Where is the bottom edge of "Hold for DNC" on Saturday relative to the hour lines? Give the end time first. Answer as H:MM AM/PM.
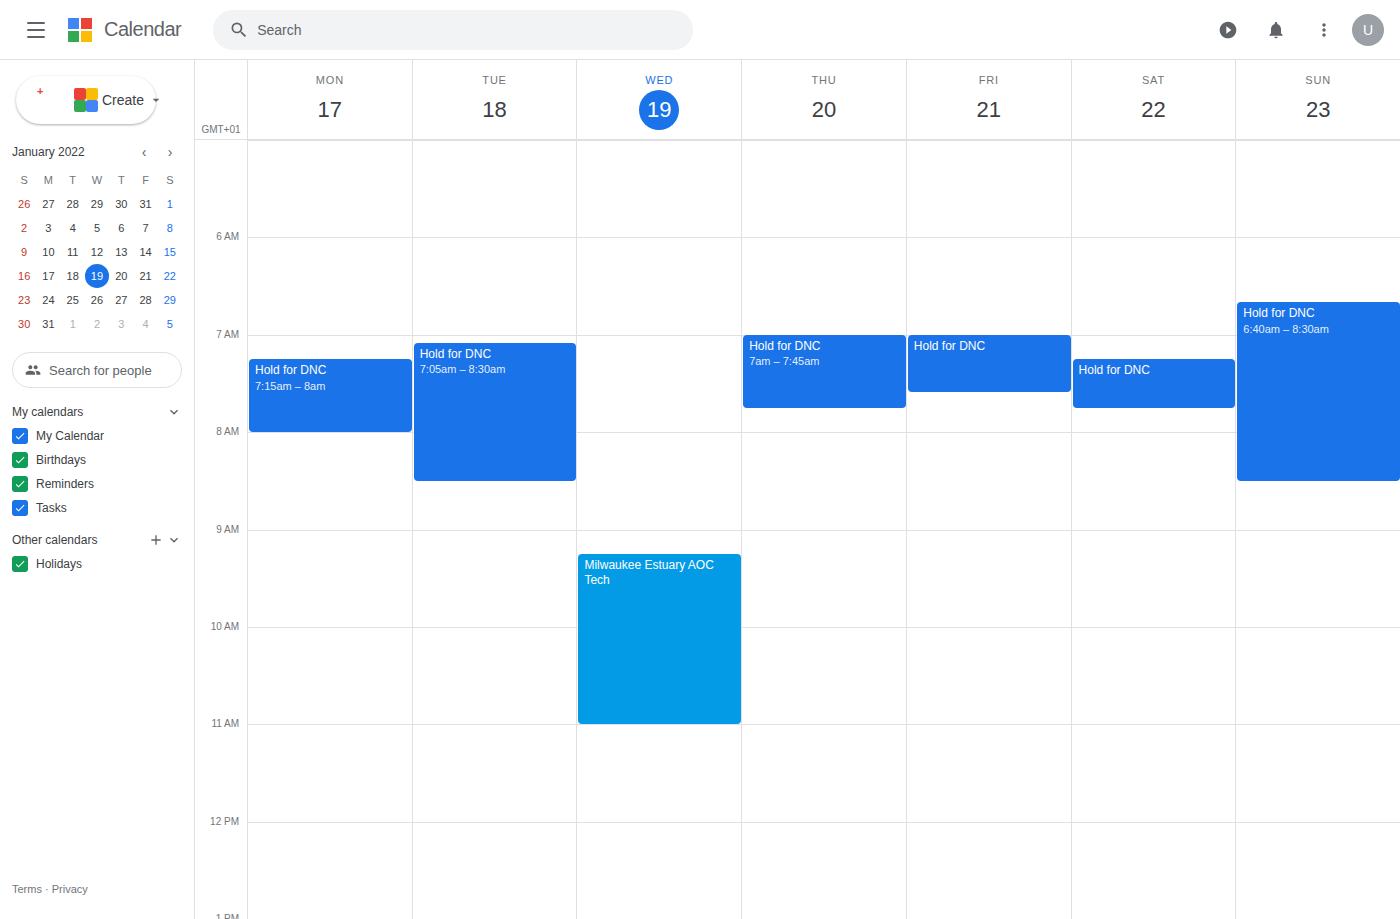
7:45 AM -- neither: three quarters of the way from the 7 AM line to the 8 AM line.